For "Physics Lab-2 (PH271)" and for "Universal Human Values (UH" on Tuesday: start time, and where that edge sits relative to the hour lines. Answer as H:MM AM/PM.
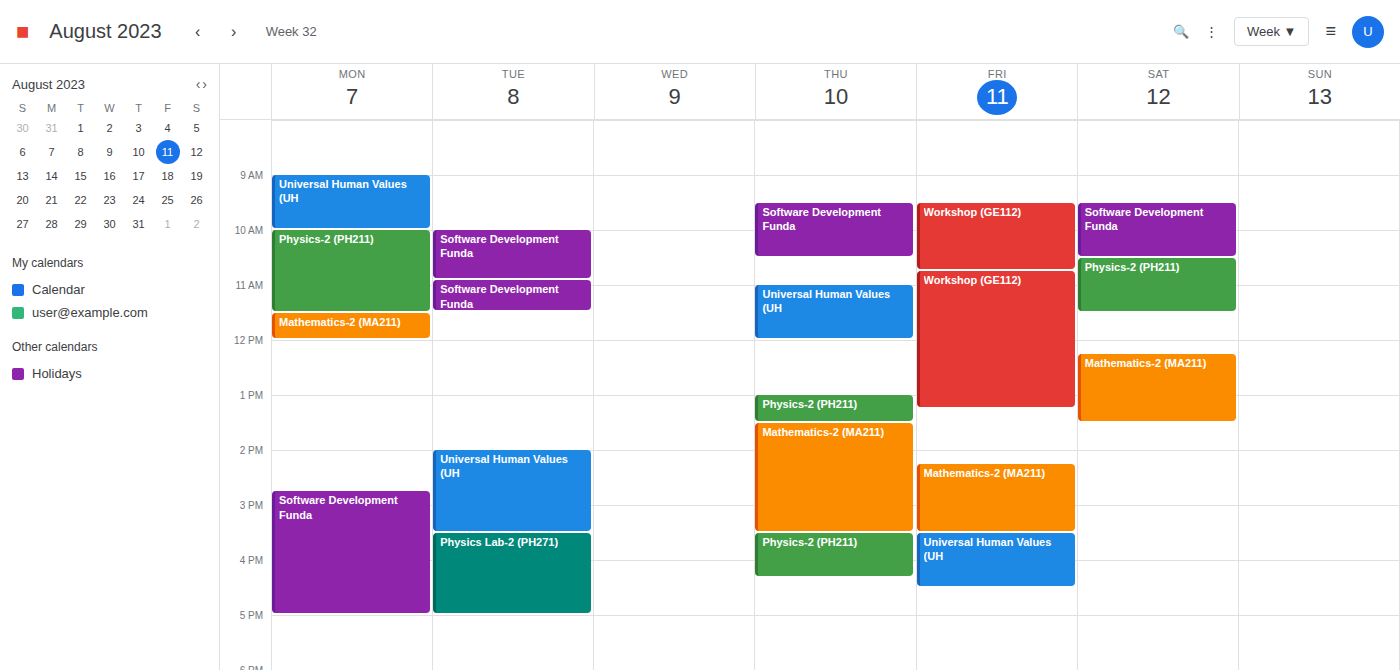
"Physics Lab-2 (PH271)": 3:30 PM, halfway between the 3 PM and 4 PM lines. "Universal Human Values (UH": 2:00 PM, exactly on the 2 PM line.